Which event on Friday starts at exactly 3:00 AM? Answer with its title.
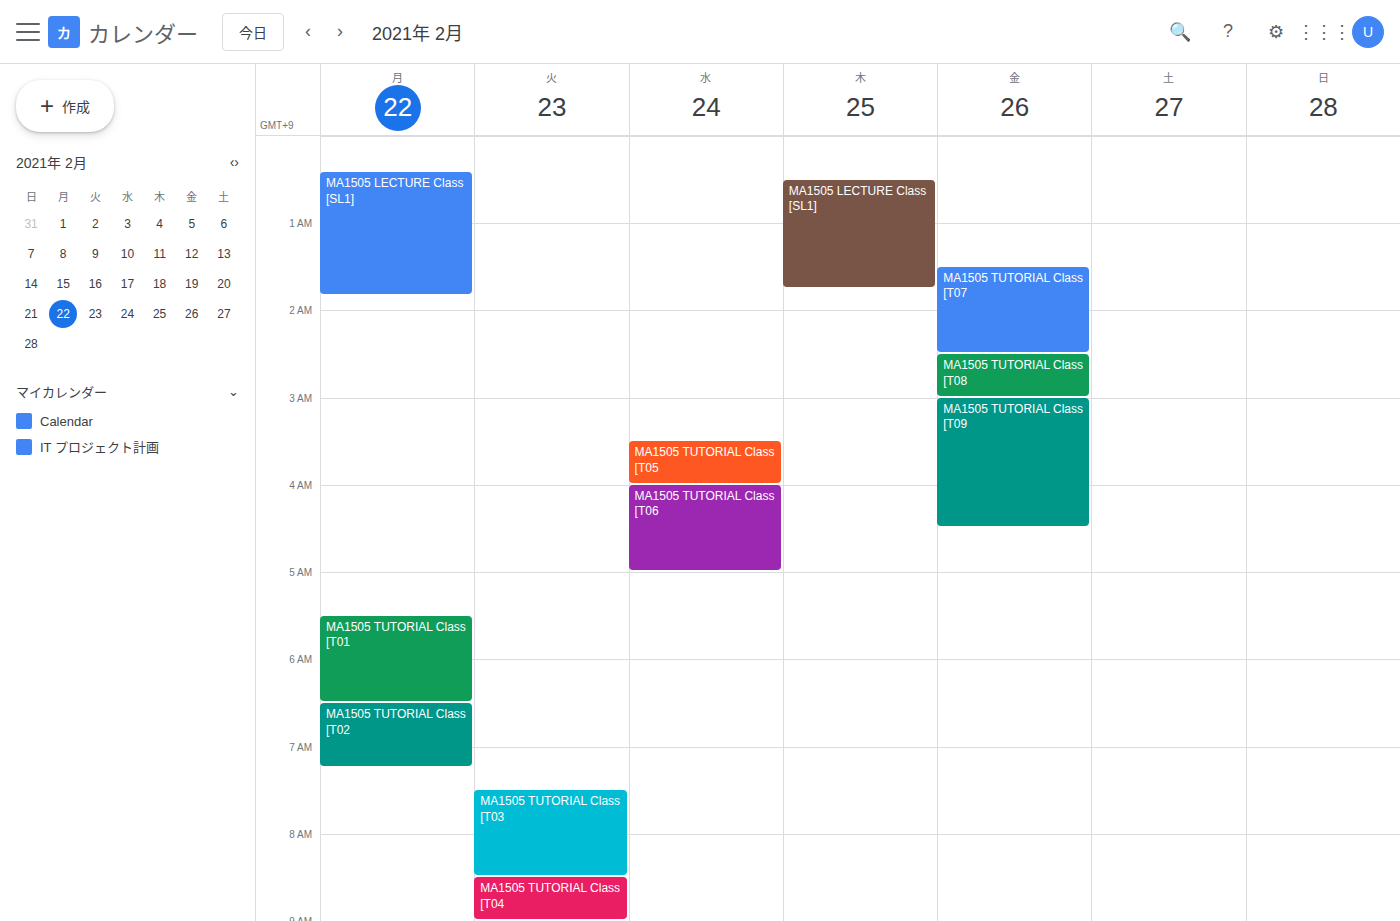
"MA1505 TUTORIAL Class [T09"